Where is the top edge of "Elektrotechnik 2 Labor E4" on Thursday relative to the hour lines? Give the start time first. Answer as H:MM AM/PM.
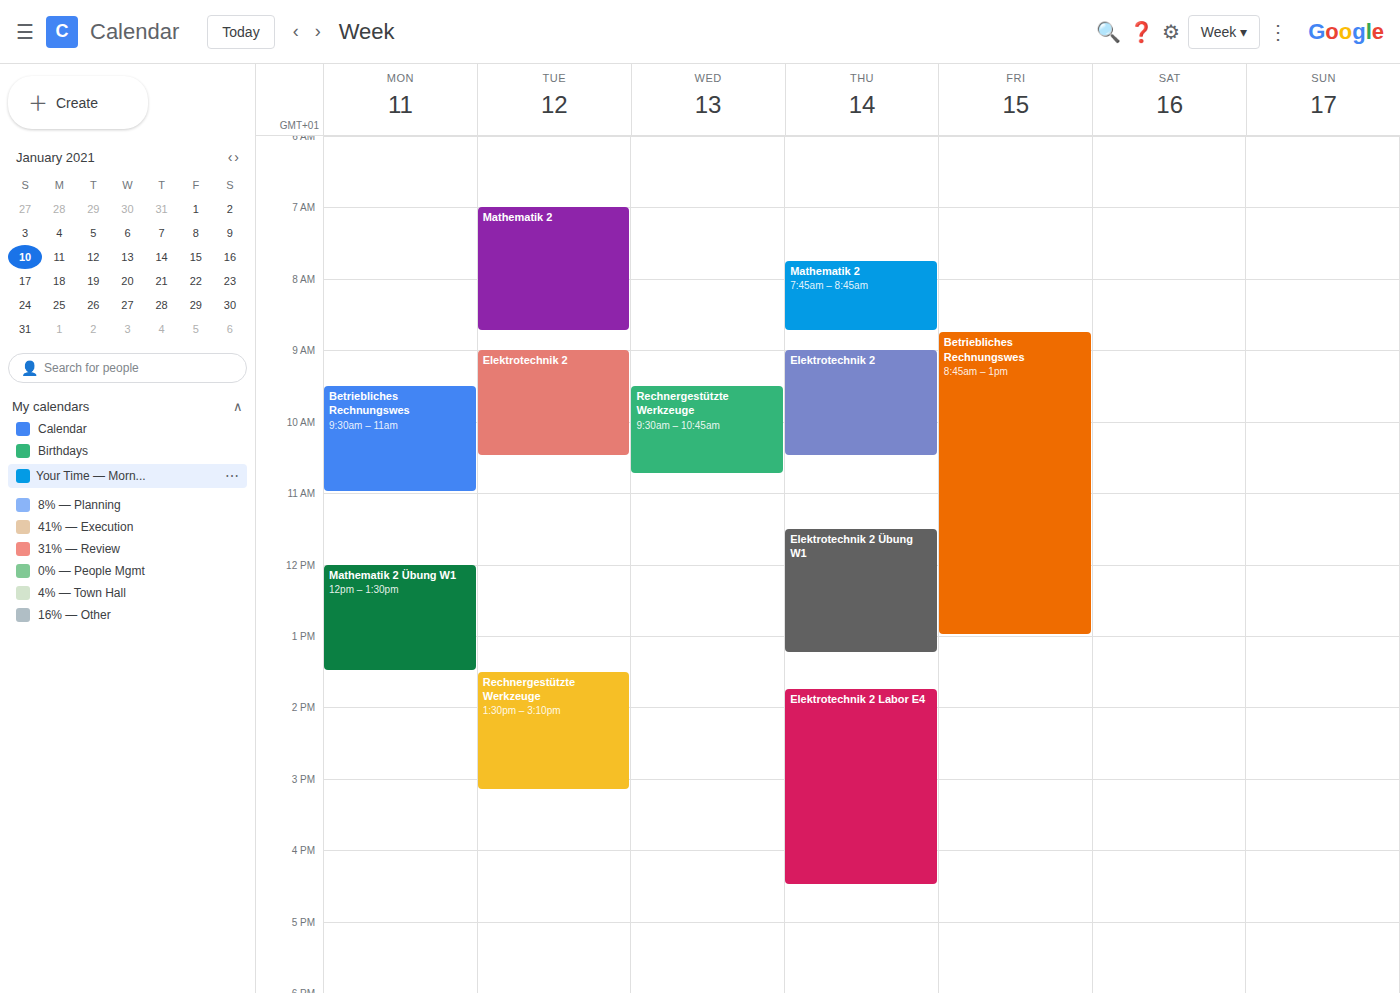
1:45 PM -- neither: three quarters of the way from the 1 PM line to the 2 PM line.